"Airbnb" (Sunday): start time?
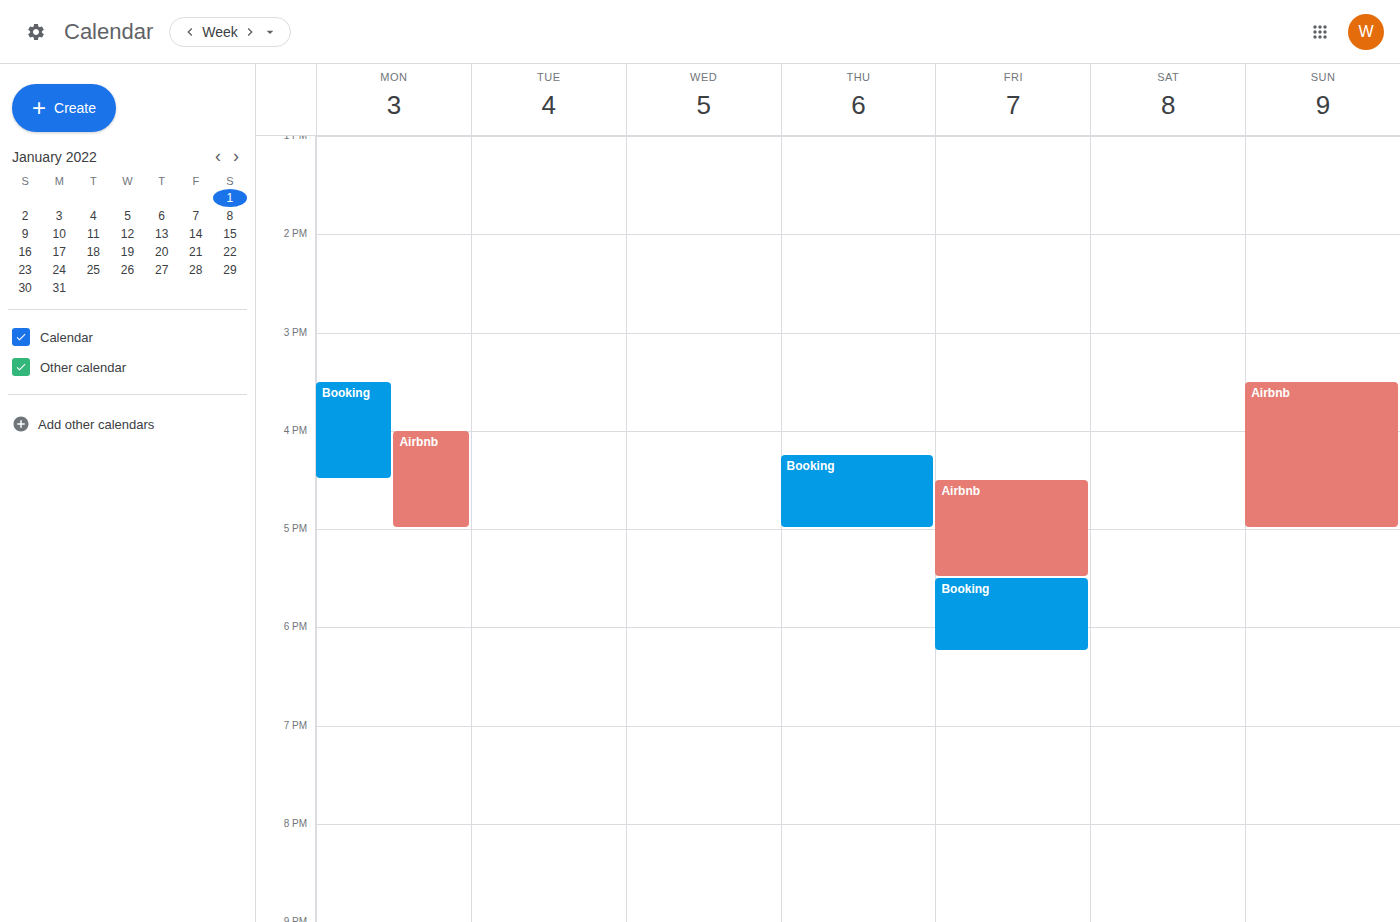
3:30 PM